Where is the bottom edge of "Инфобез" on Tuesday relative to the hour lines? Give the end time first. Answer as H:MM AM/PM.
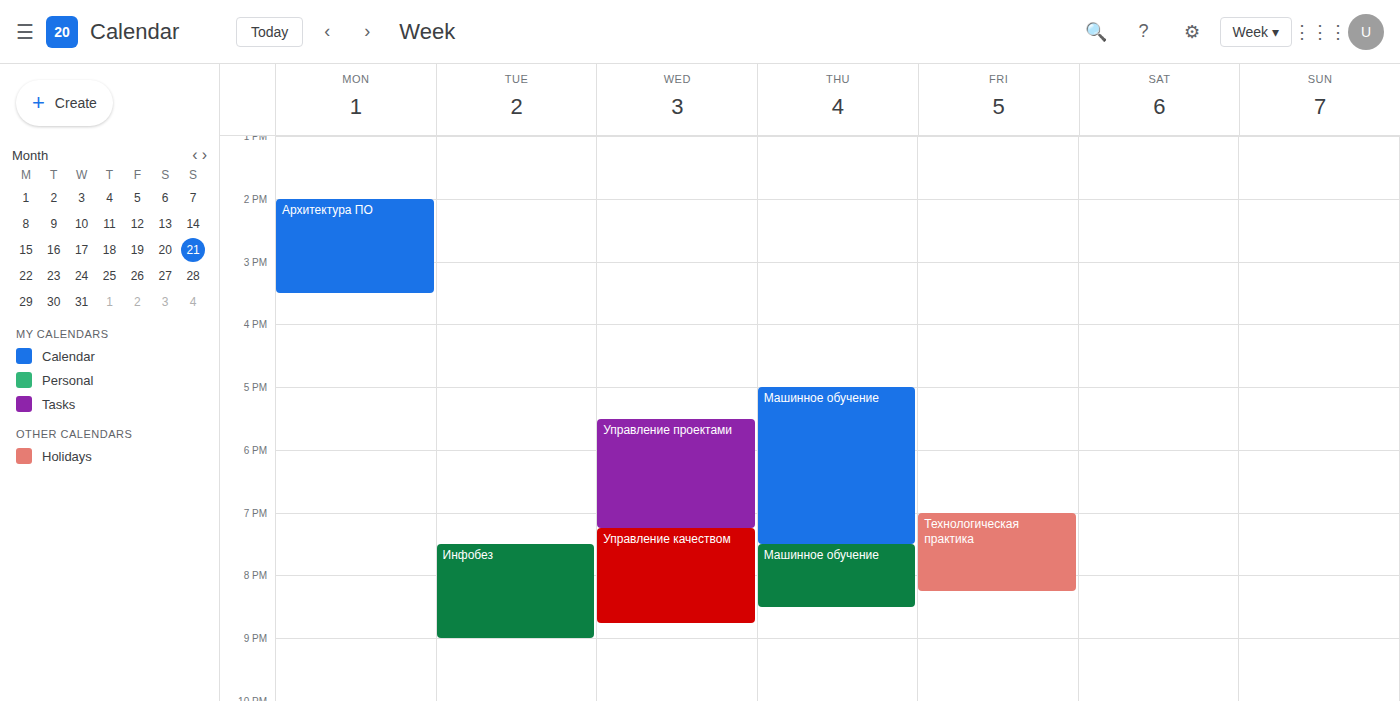
9:00 PM -- exactly on the 9 PM line.